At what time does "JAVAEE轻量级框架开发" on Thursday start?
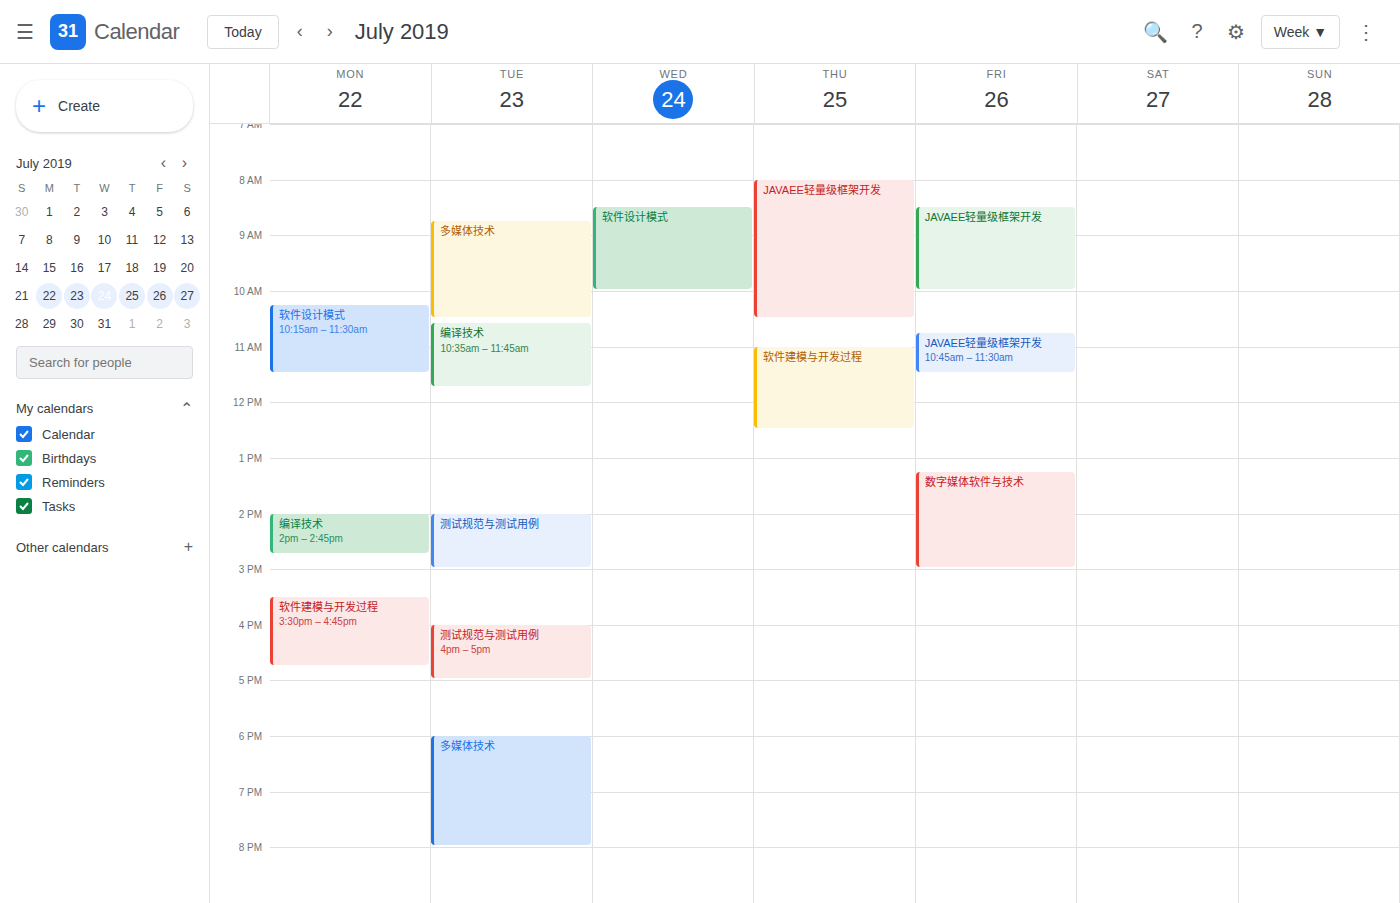
8:00 AM